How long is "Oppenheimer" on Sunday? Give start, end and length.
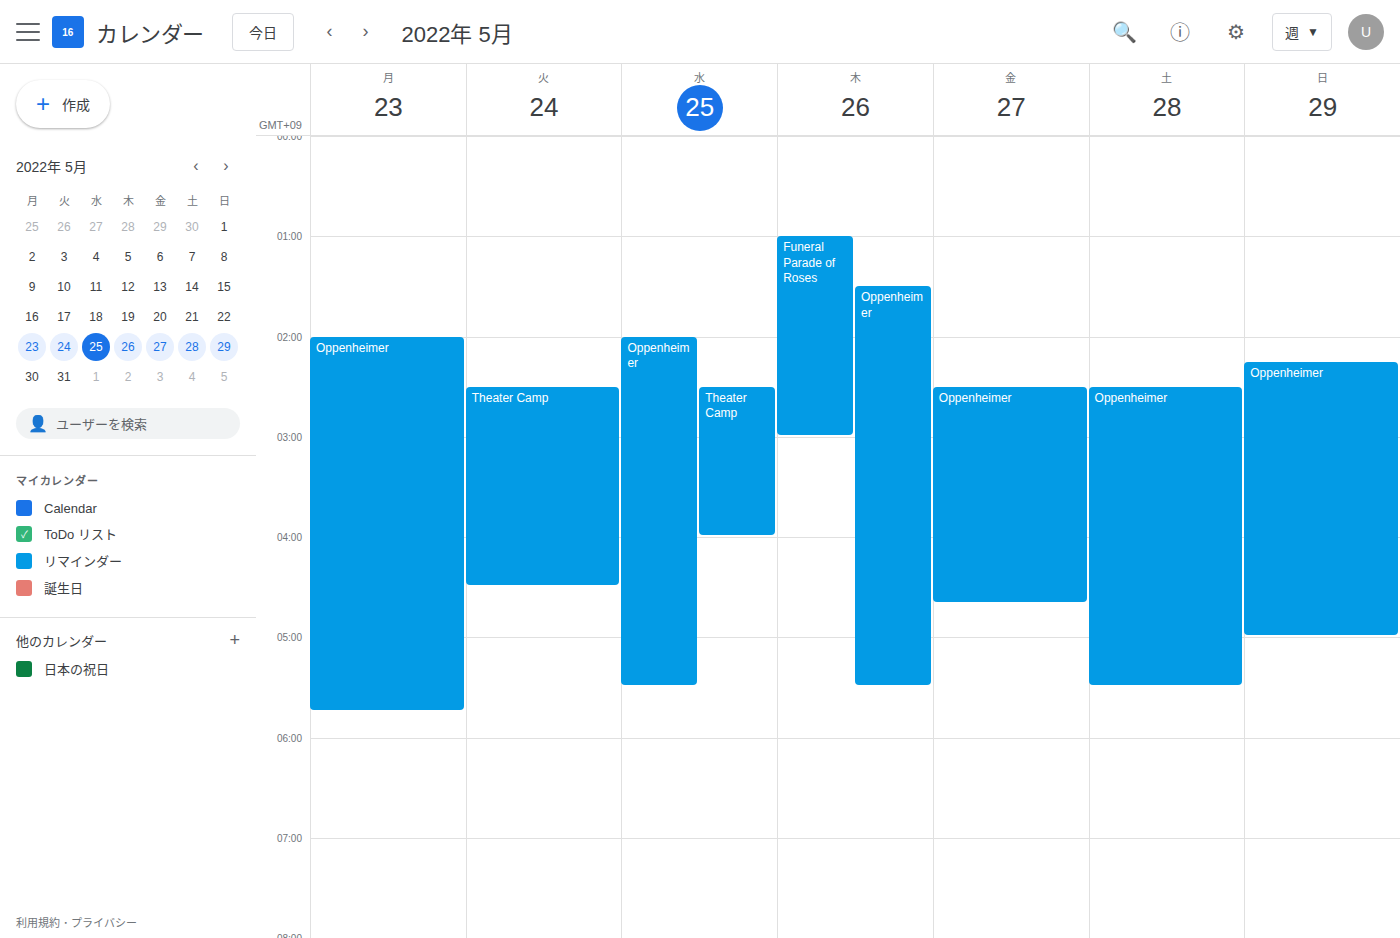
2:15 AM to 5:00 AM, 2 hours 45 minutes